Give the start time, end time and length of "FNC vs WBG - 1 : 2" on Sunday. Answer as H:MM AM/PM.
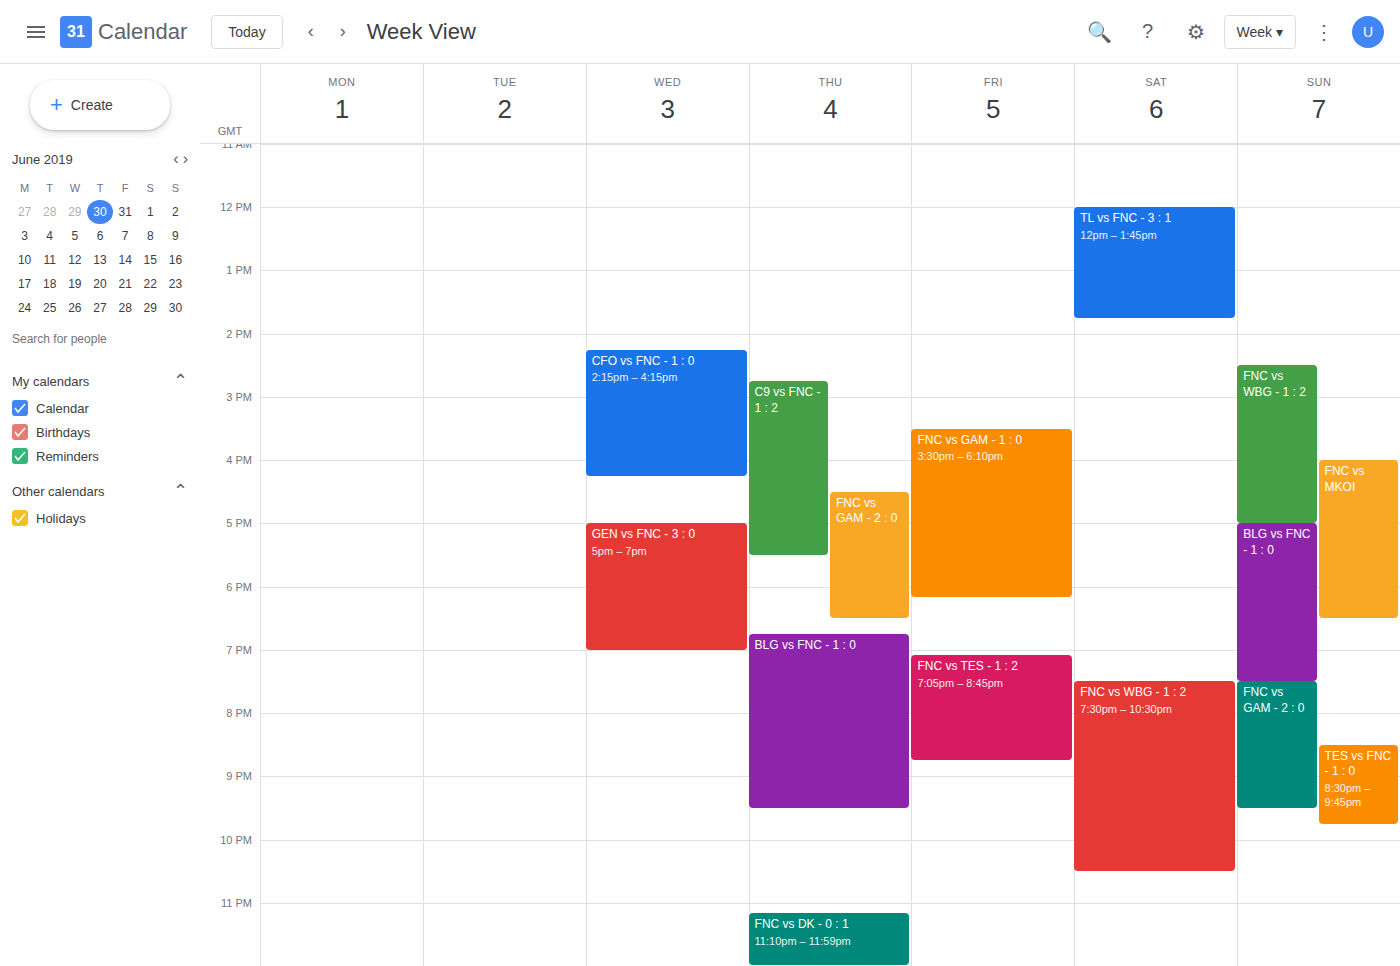
2:30 PM to 5:00 PM, 2 hours 30 minutes